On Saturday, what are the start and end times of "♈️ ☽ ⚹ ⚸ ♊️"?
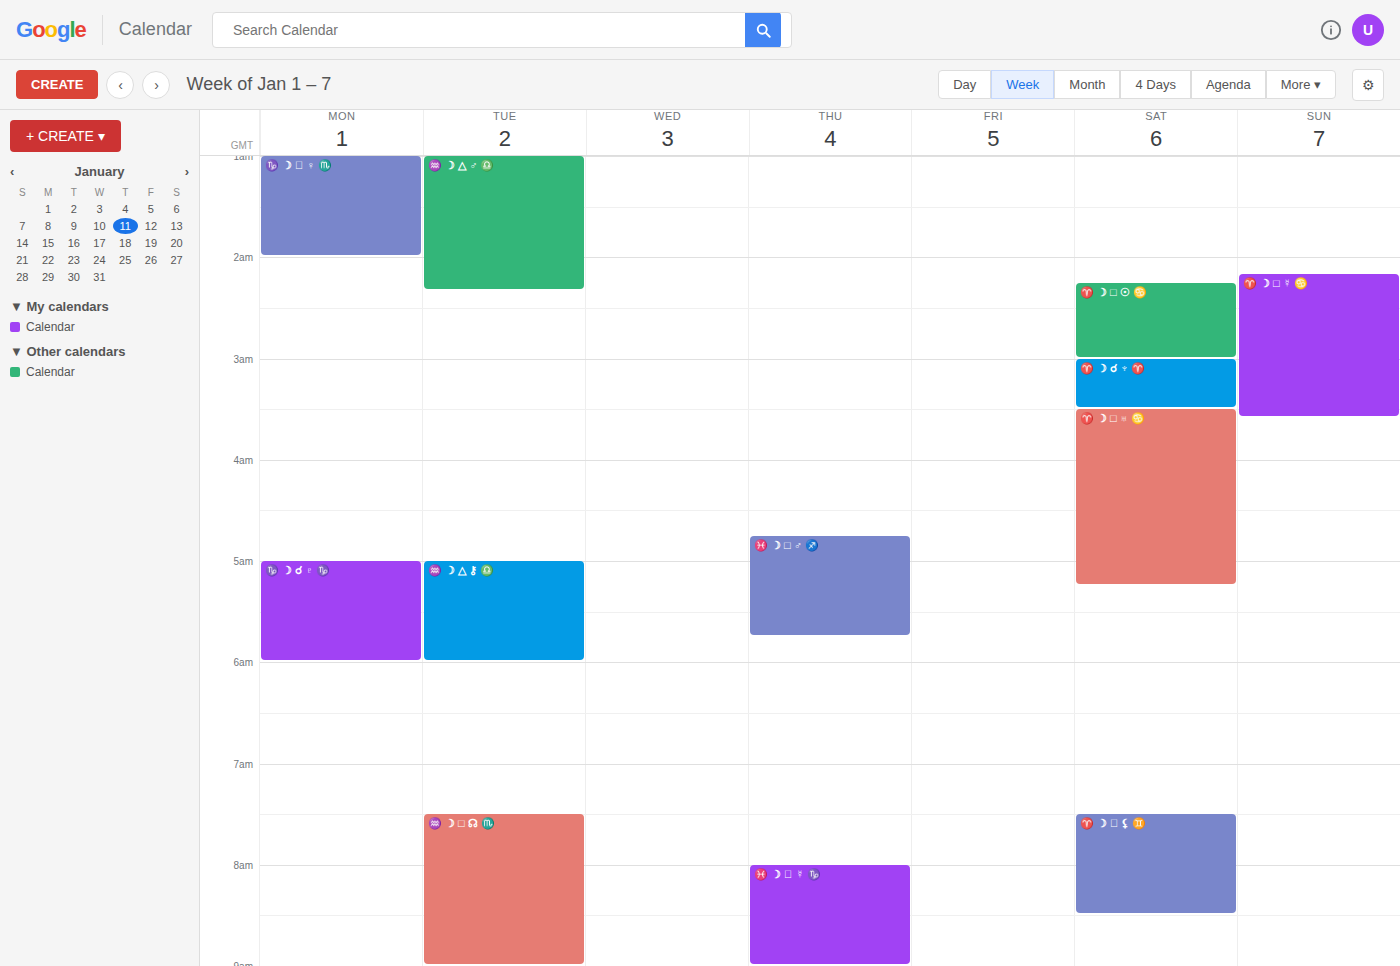
7:30 AM to 8:30 AM